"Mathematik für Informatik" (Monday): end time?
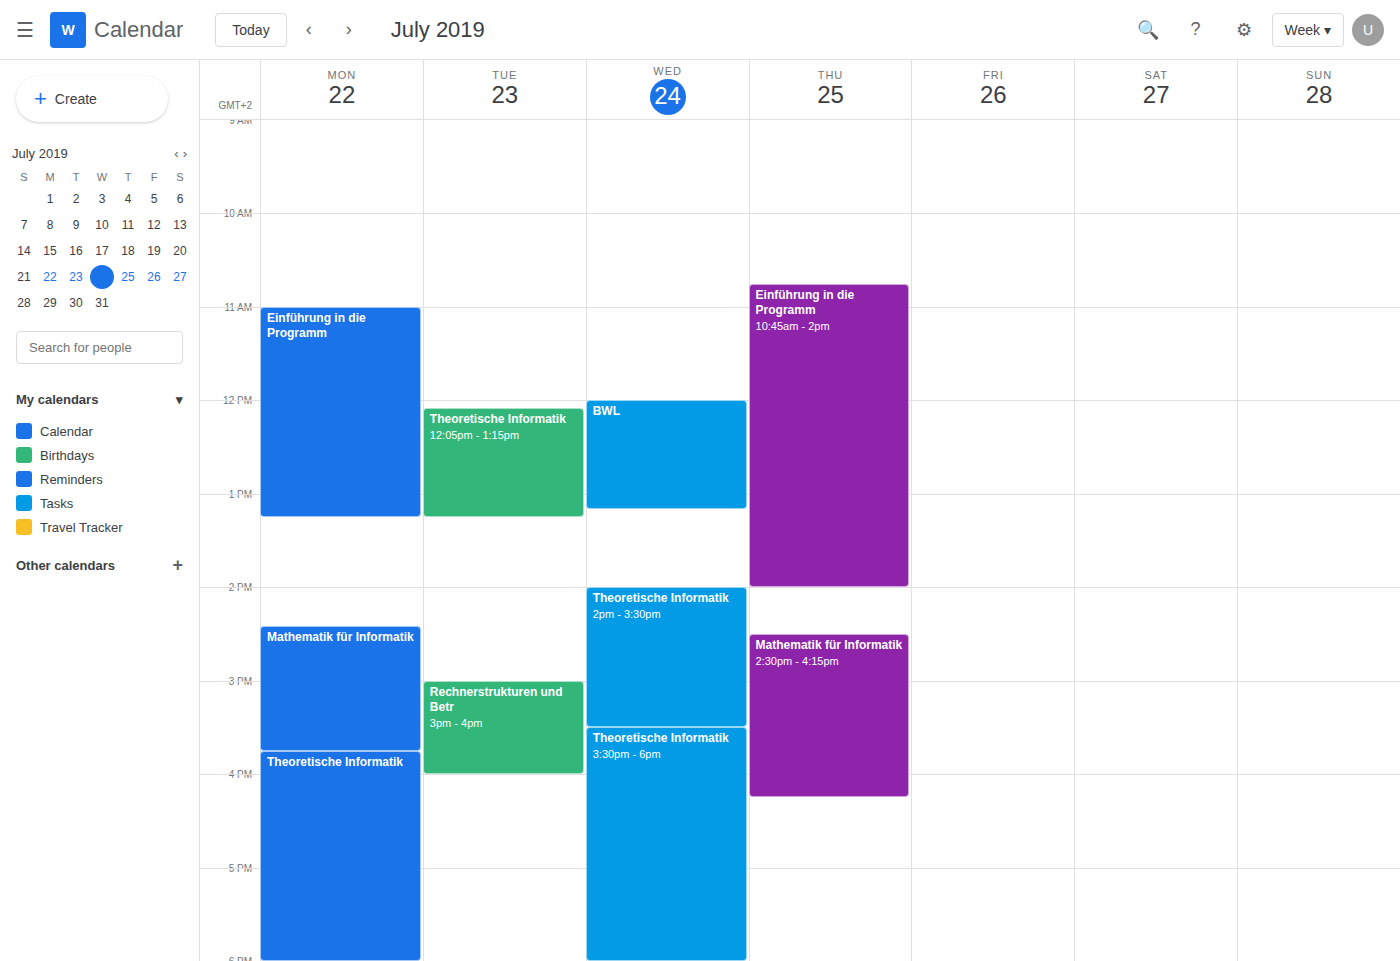
3:45 PM